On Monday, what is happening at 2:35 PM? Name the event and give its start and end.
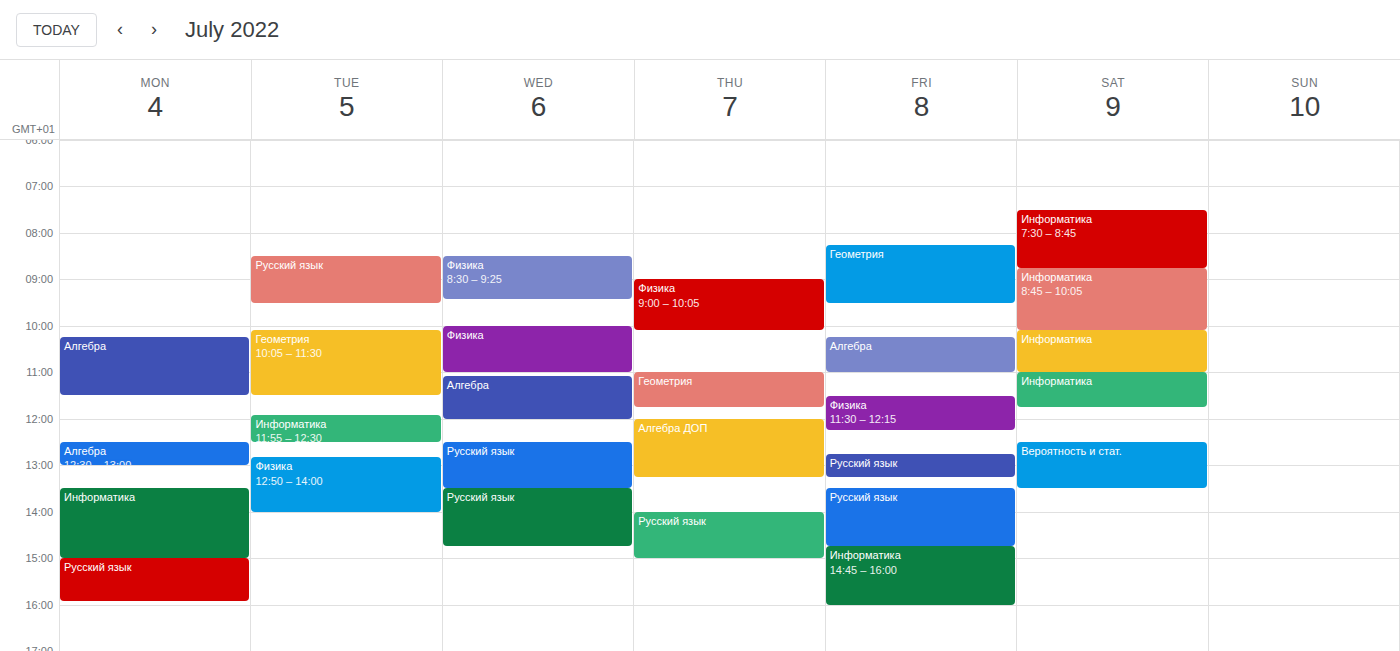
"Информатика", 1:30 PM to 3:00 PM